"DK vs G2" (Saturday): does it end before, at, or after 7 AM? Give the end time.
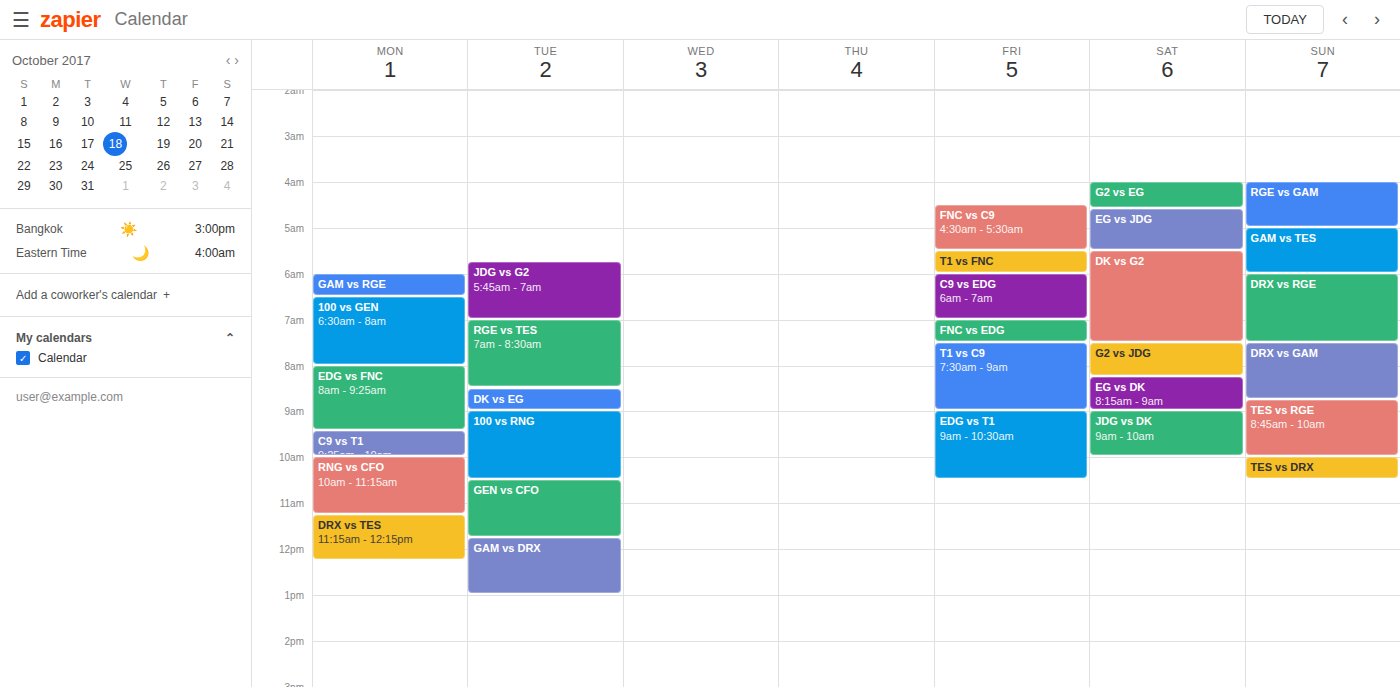
7:30 AM -- after 7 AM, 30 minutes below the 7 AM line.